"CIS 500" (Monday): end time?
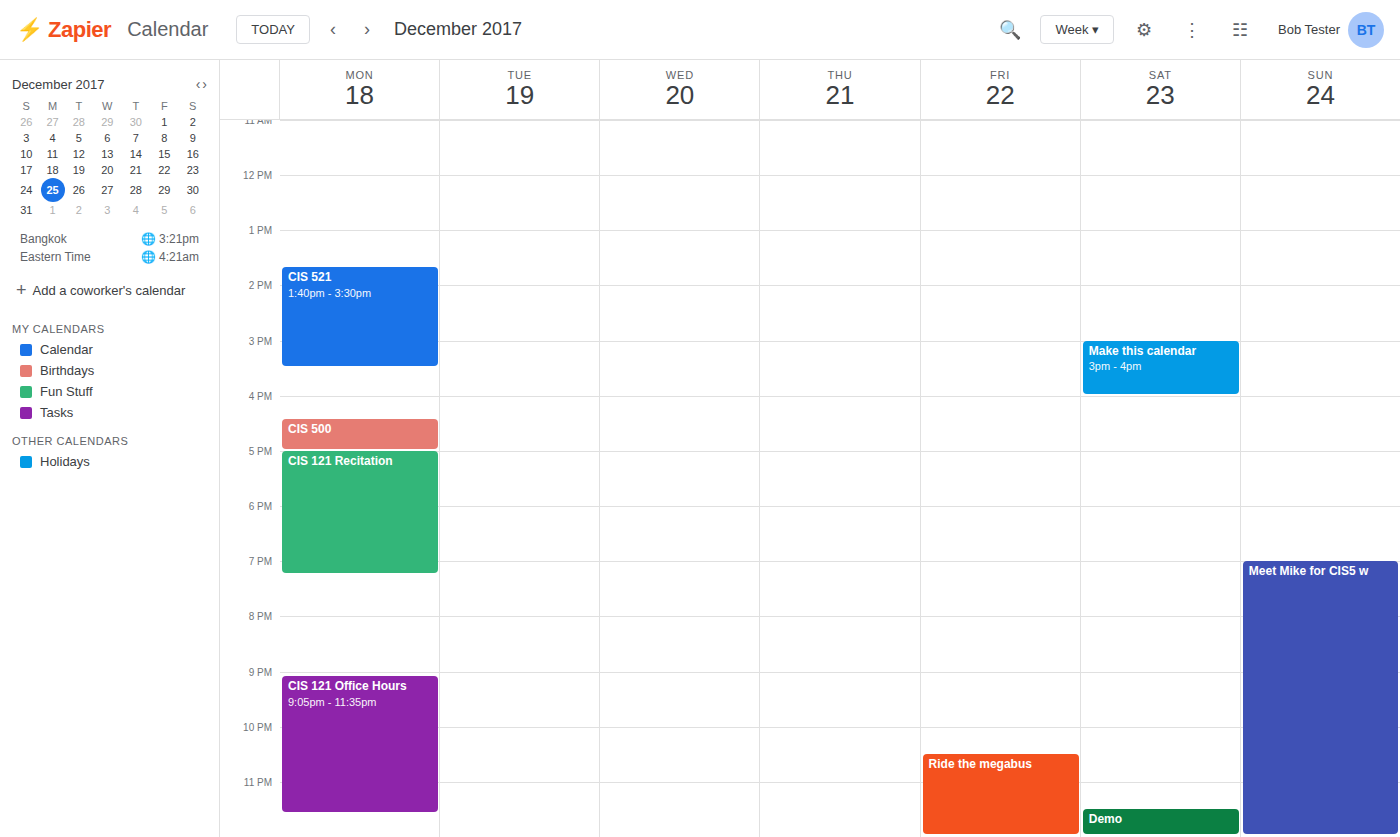
5:00 PM